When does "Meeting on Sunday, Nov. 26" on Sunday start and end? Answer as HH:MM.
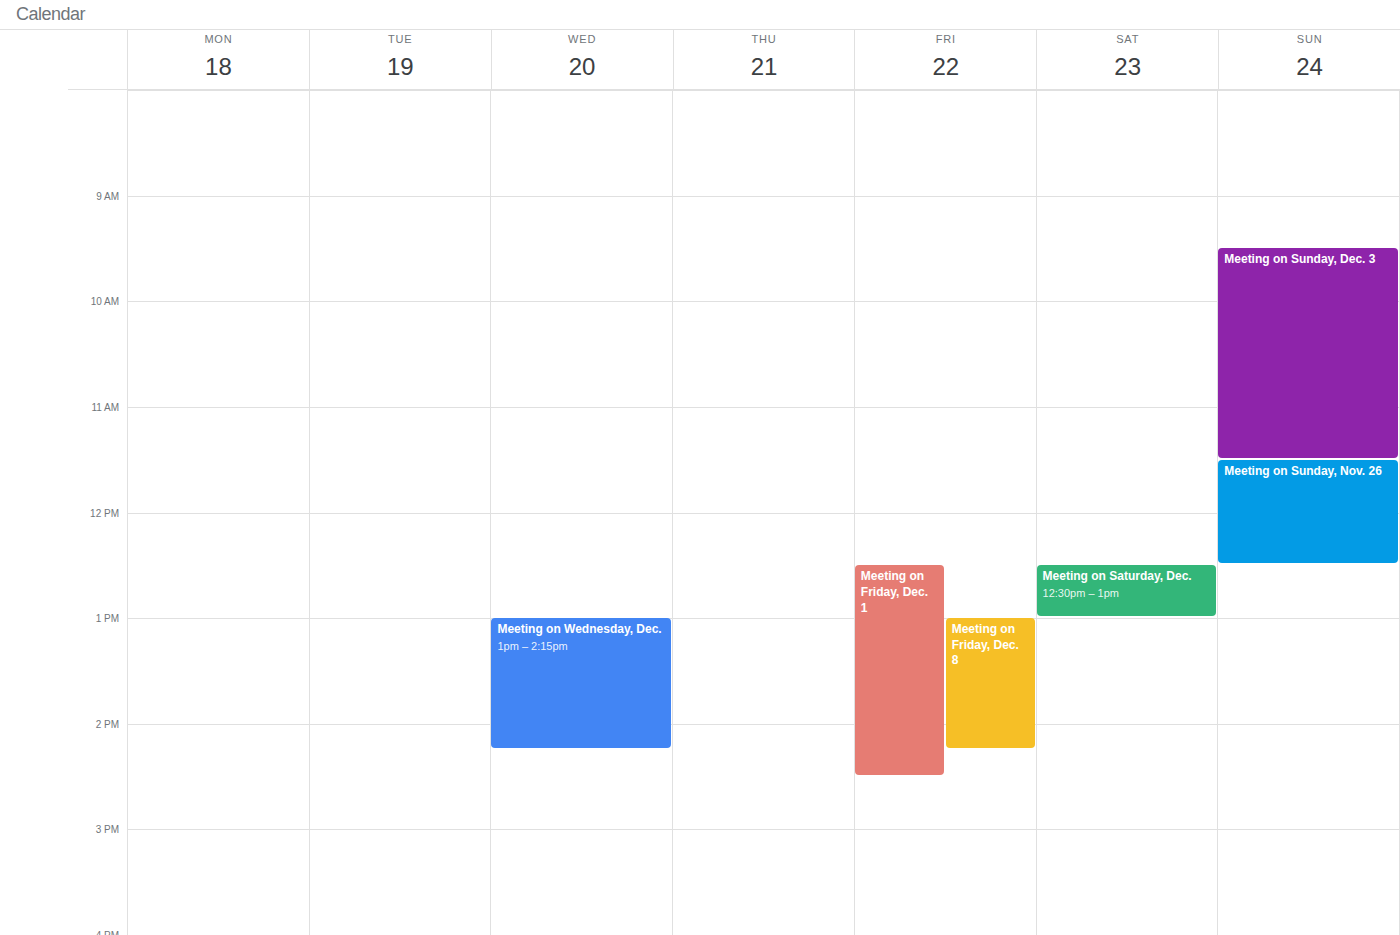
11:30 to 12:30